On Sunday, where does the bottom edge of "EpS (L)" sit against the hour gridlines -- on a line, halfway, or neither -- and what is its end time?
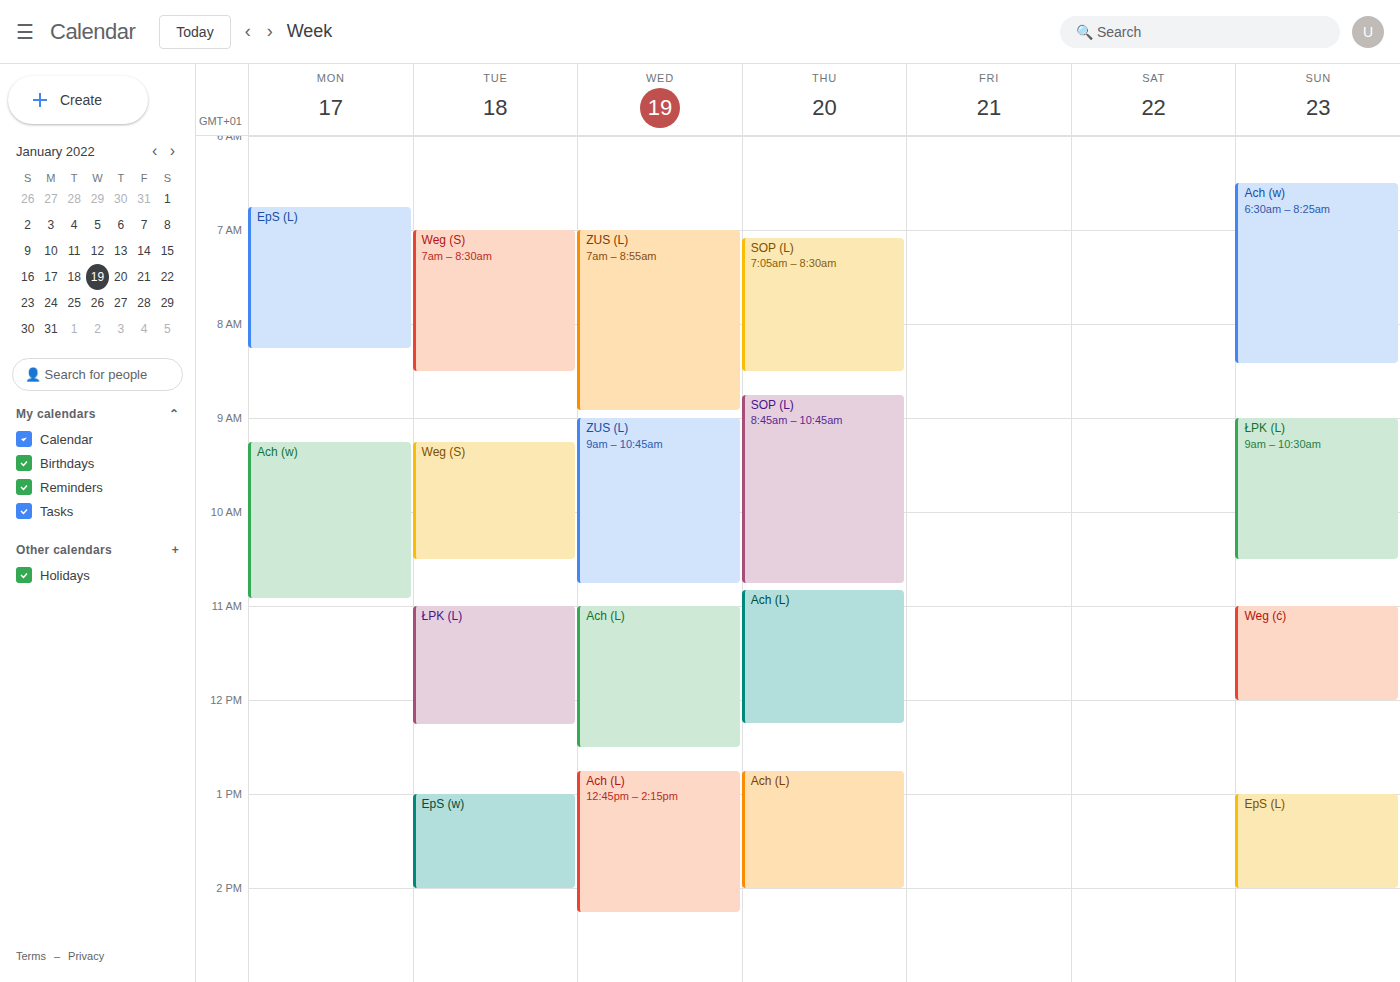
2:00 PM -- exactly on the 2 PM line.